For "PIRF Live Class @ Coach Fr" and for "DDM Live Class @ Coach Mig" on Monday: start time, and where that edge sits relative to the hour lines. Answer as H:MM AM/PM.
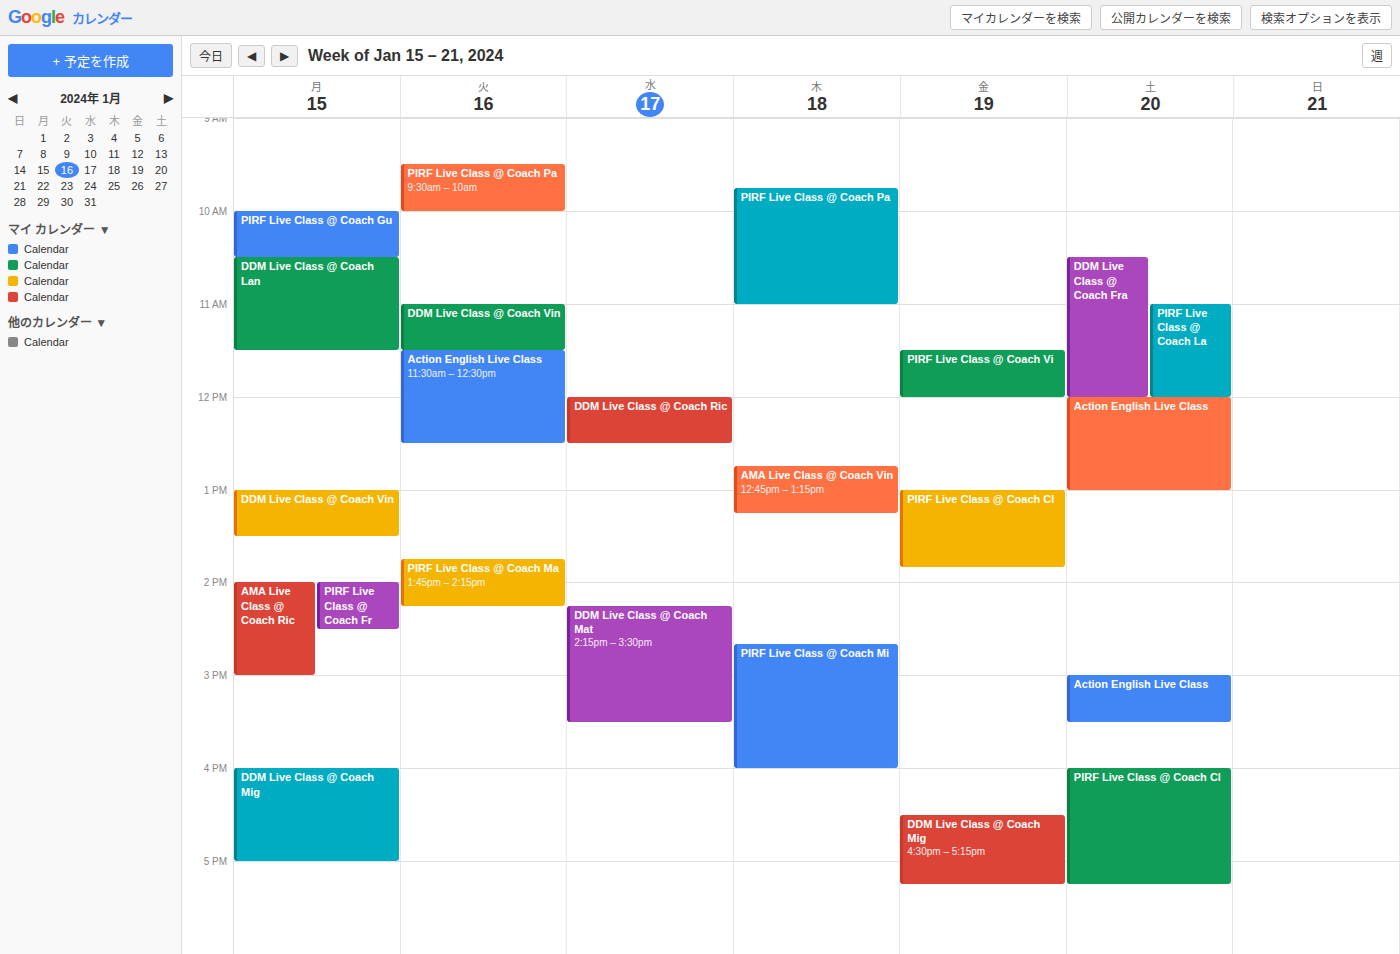
"PIRF Live Class @ Coach Fr": 2:00 PM, exactly on the 2 PM line. "DDM Live Class @ Coach Mig": 4:00 PM, exactly on the 4 PM line.